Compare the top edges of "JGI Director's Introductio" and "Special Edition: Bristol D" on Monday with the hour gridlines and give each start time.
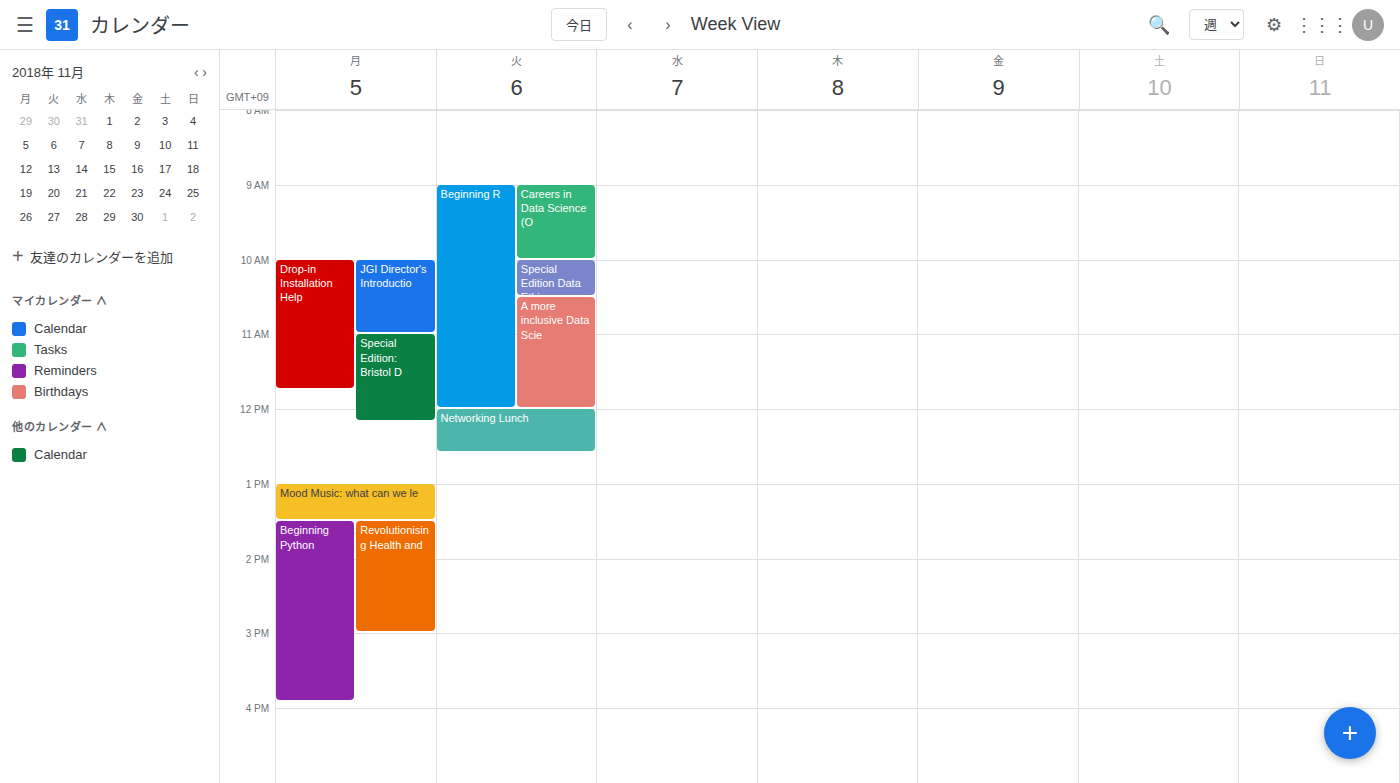
"JGI Director's Introductio": 10:00, exactly on the 10:00 line. "Special Edition: Bristol D": 11:00, exactly on the 11:00 line.